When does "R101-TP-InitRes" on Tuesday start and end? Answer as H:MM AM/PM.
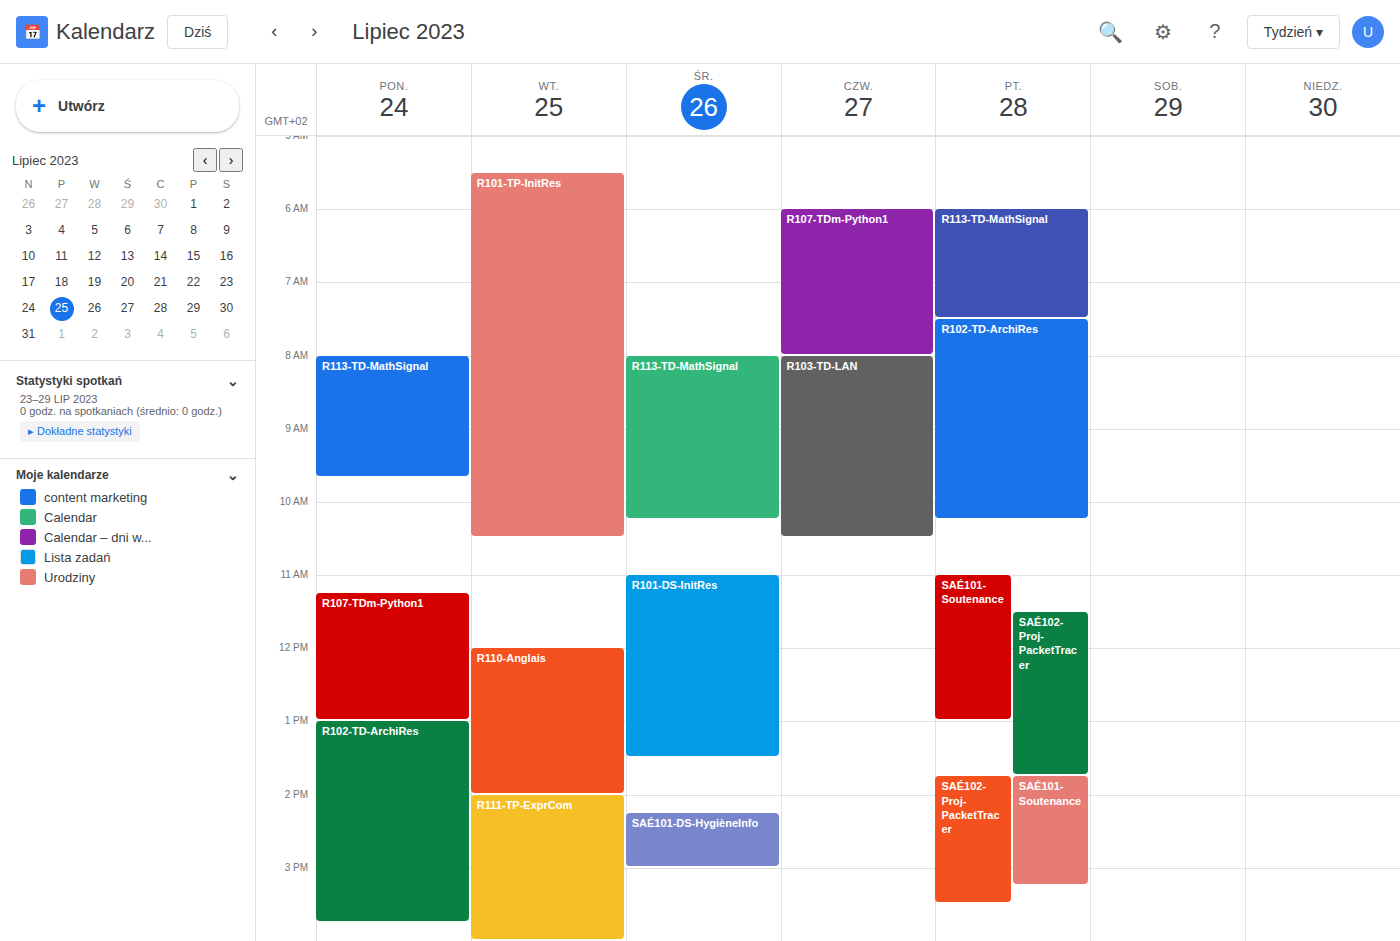
5:30 AM to 10:30 AM